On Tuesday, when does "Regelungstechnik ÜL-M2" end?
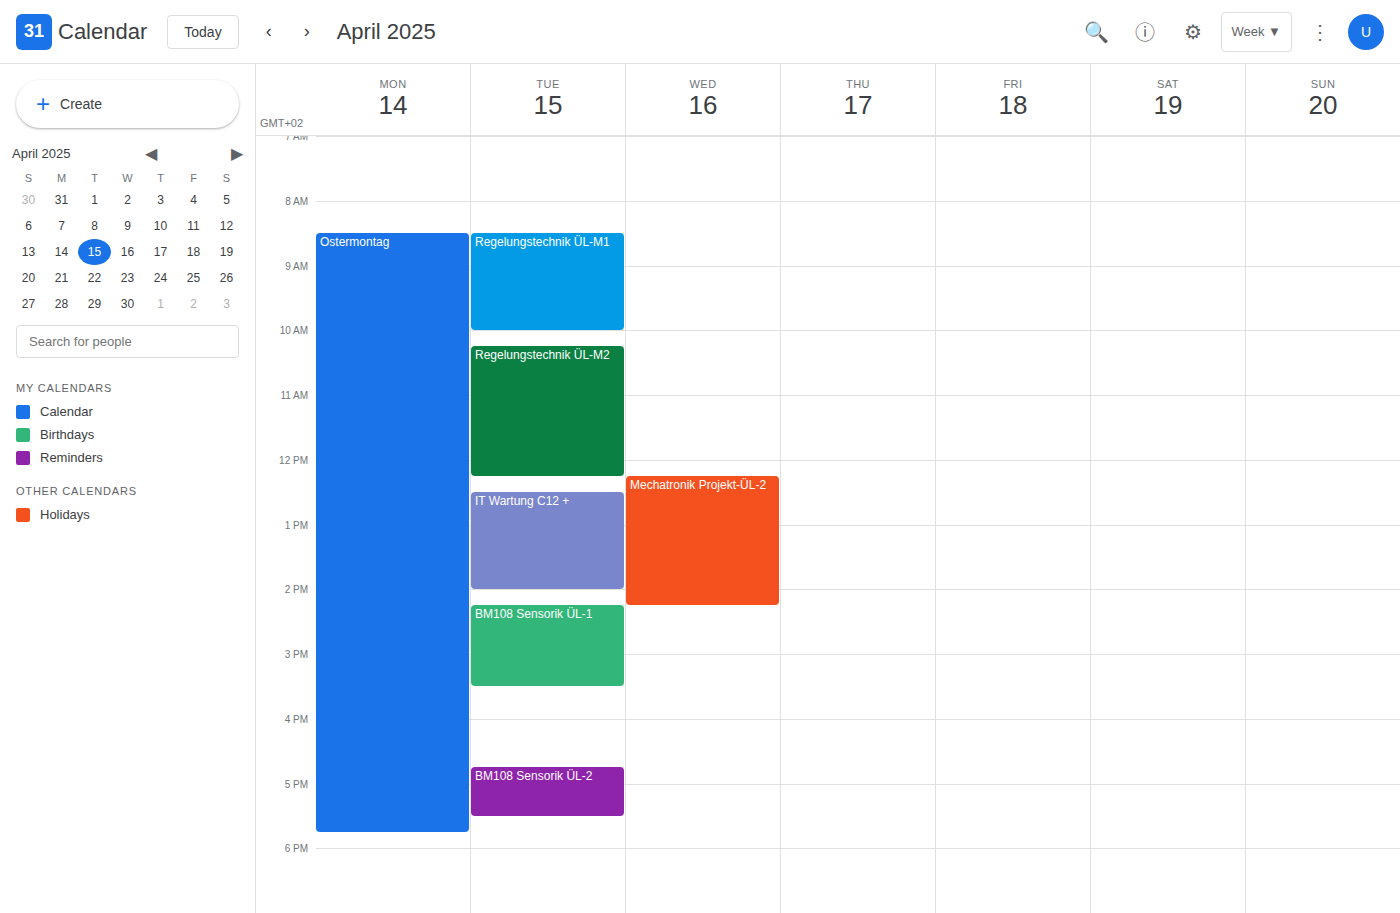
12:15 PM